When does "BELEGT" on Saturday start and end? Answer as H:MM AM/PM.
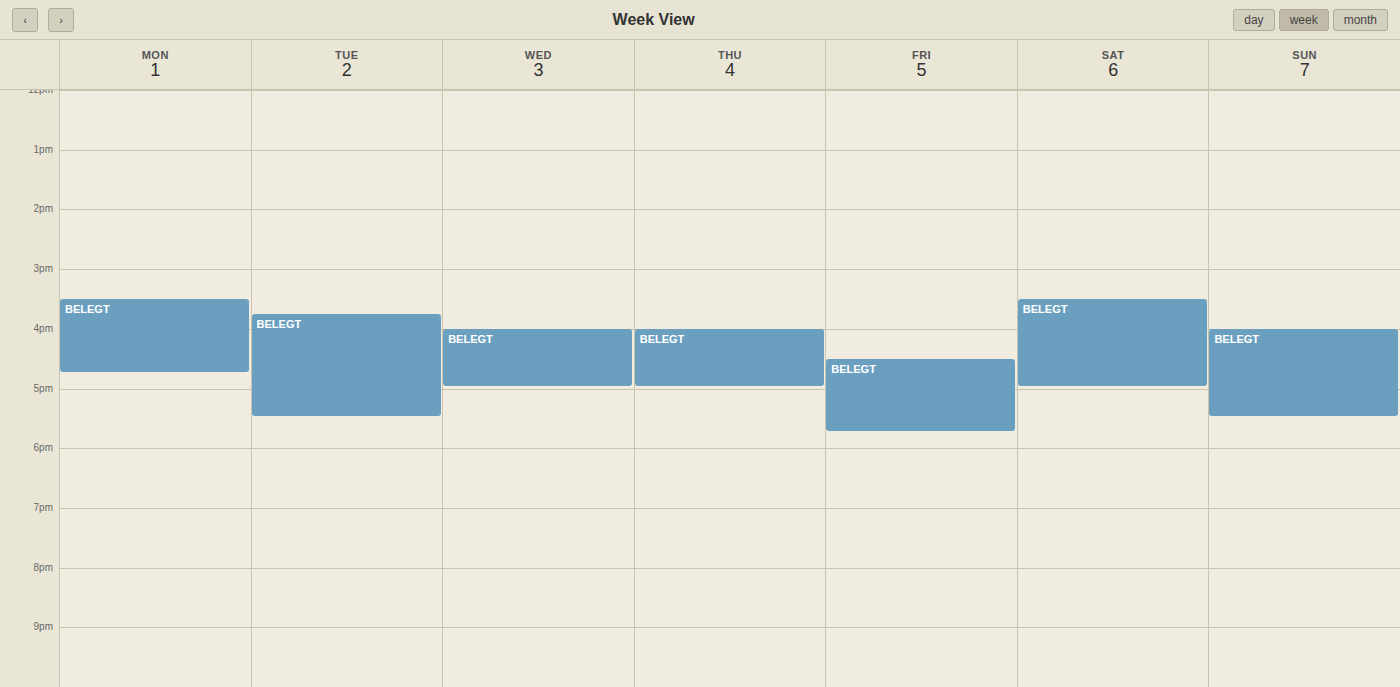
3:30 PM to 5:00 PM